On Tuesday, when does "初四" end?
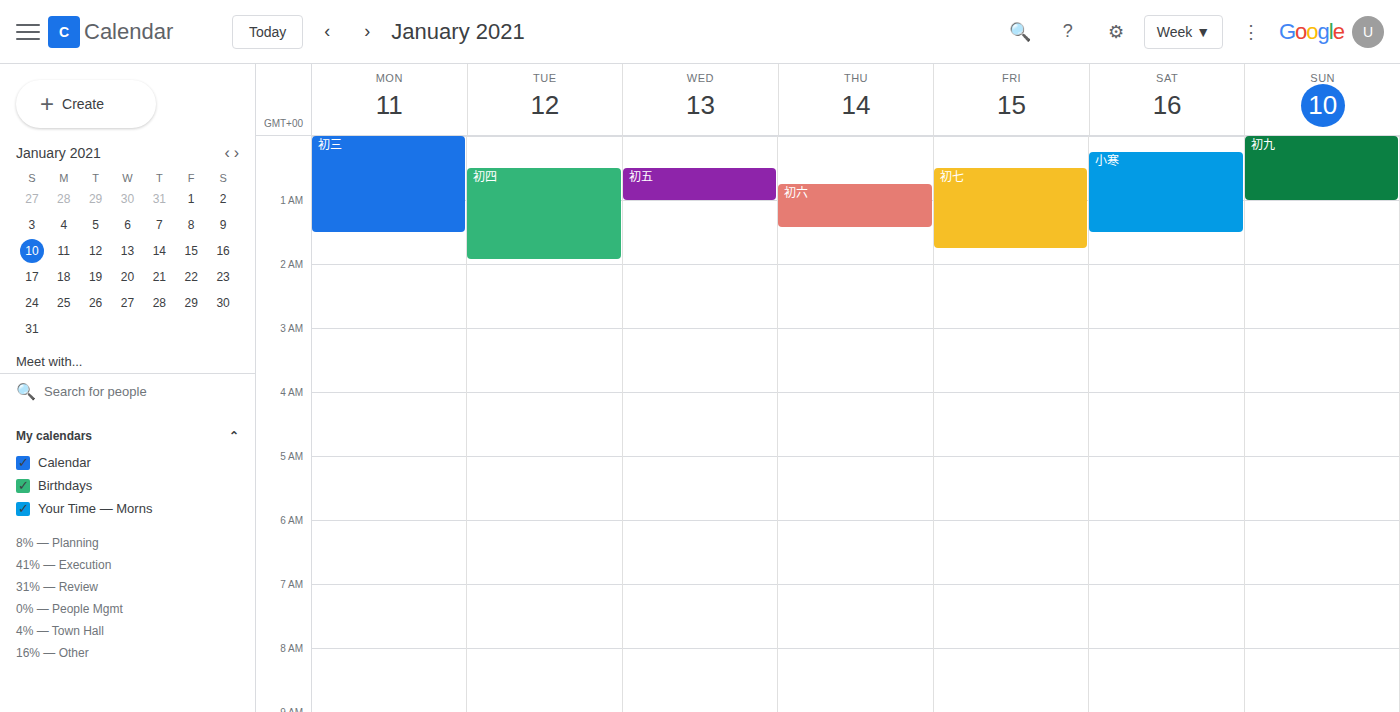
1:55 AM